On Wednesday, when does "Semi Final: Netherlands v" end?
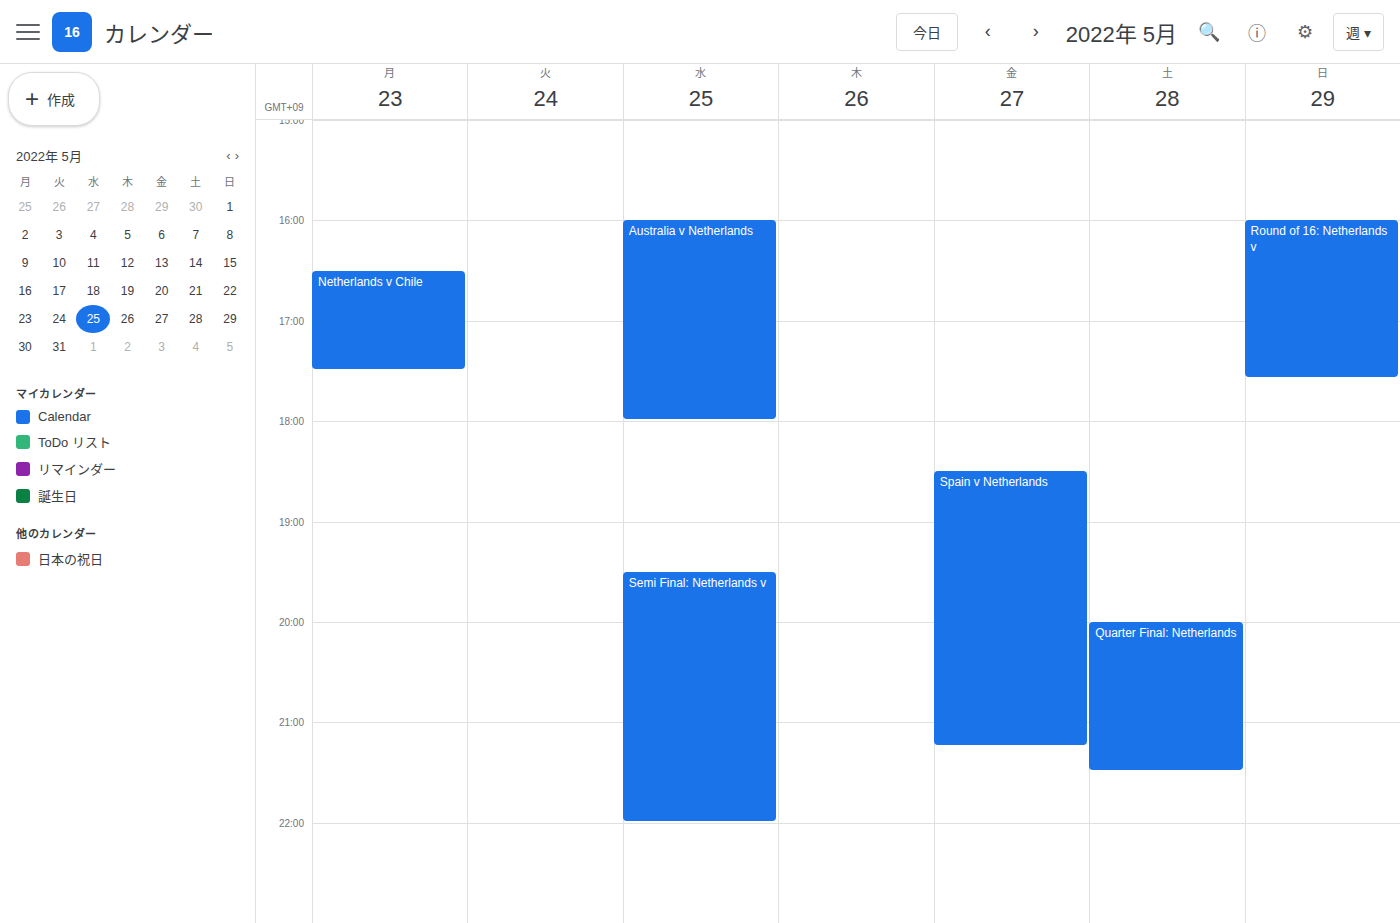
10:00 PM